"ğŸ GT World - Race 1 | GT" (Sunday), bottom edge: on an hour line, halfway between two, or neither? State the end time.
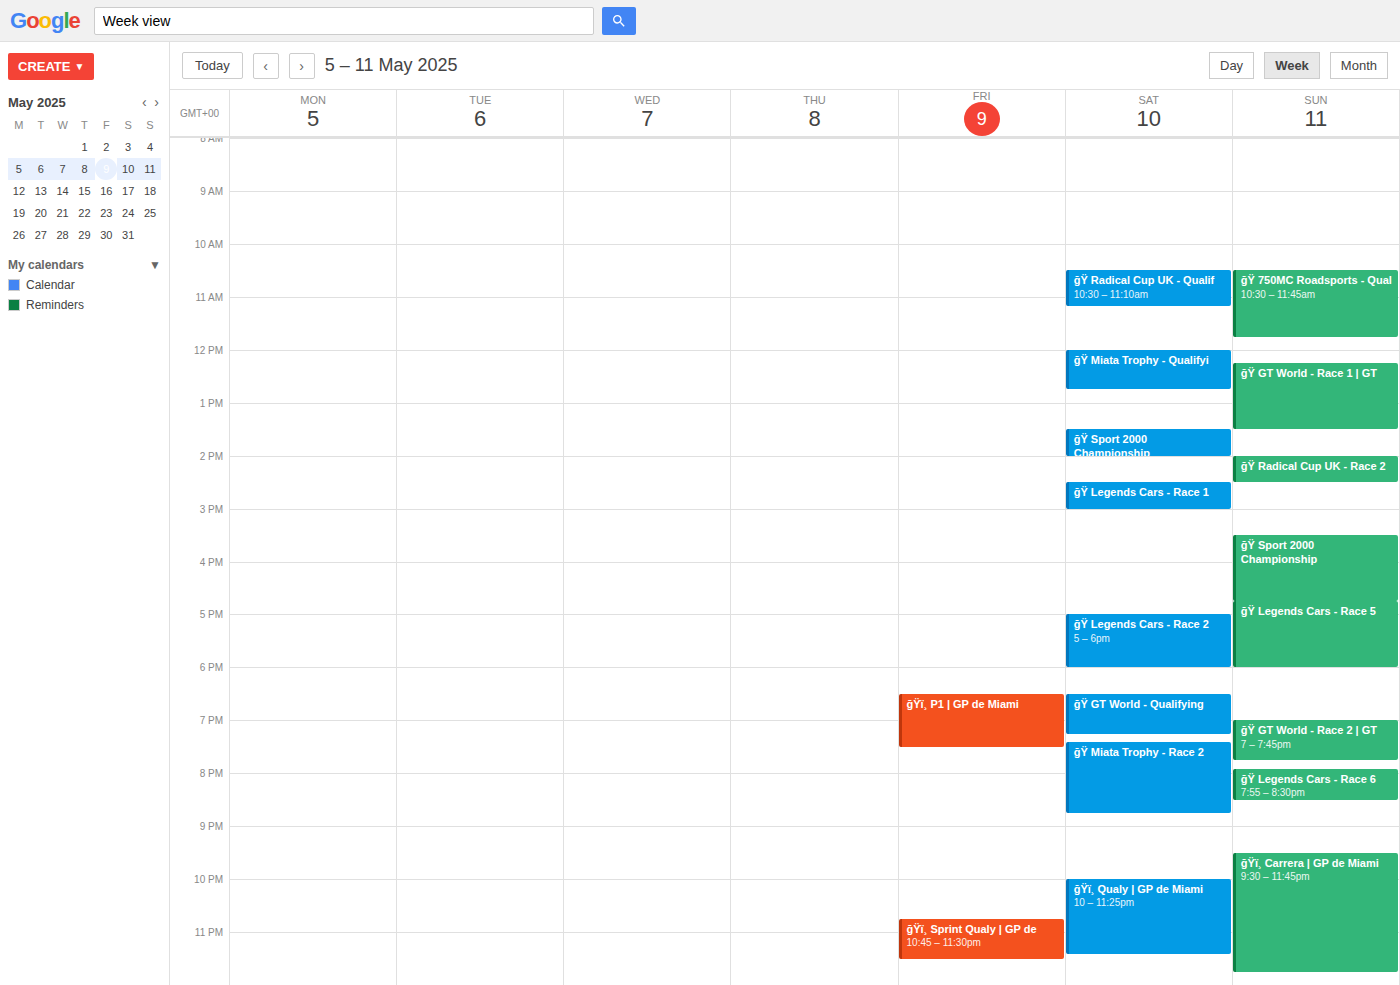
1:30 PM -- halfway between the 1 PM and 2 PM lines.